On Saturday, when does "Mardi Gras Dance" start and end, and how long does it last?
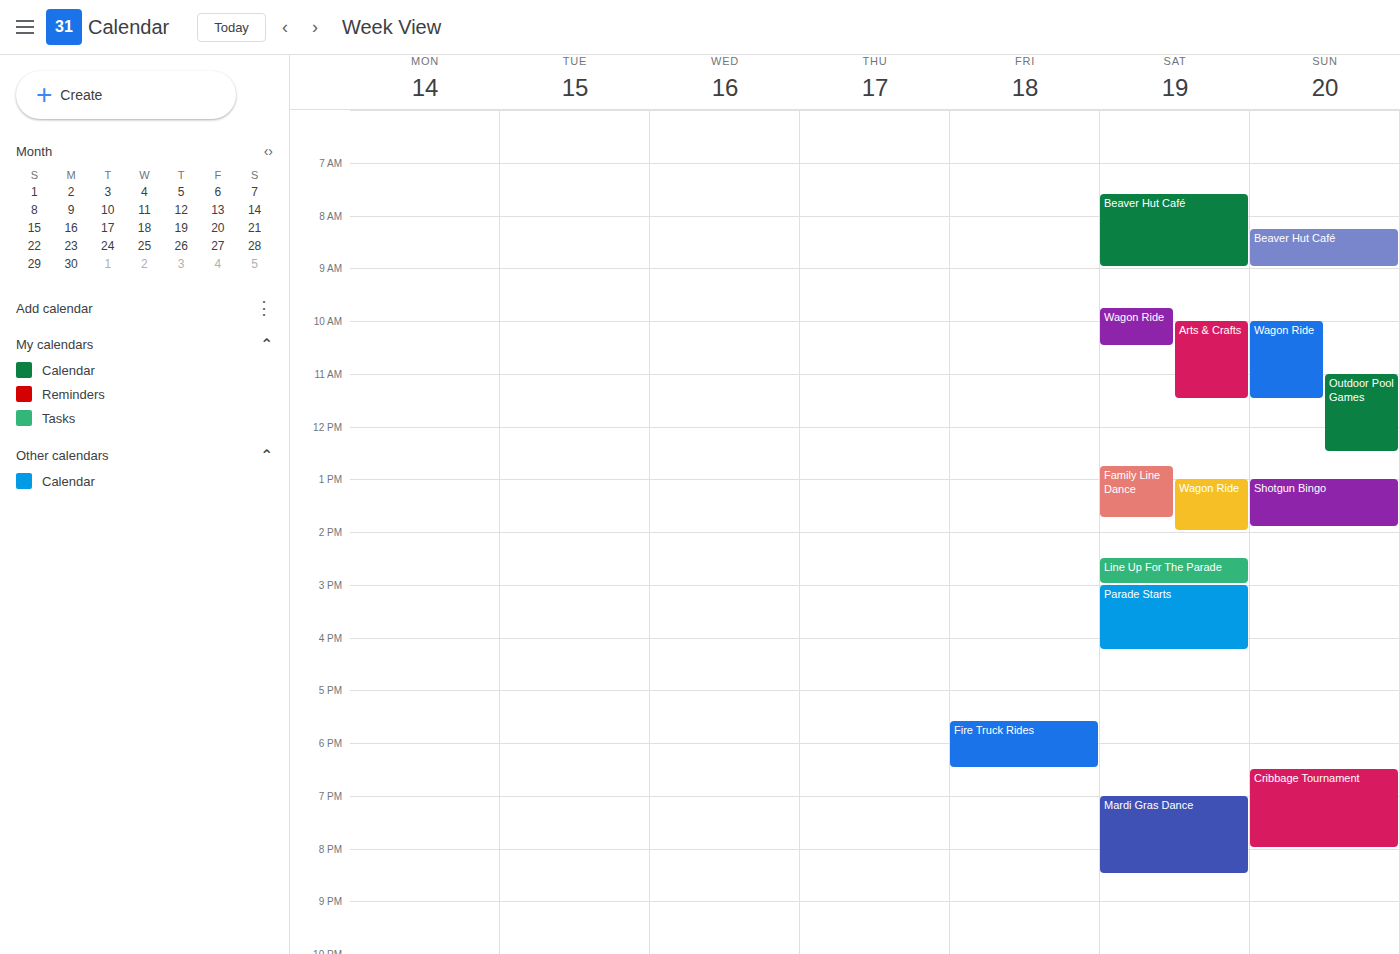
7:00 PM to 8:30 PM, 1 hour 30 minutes